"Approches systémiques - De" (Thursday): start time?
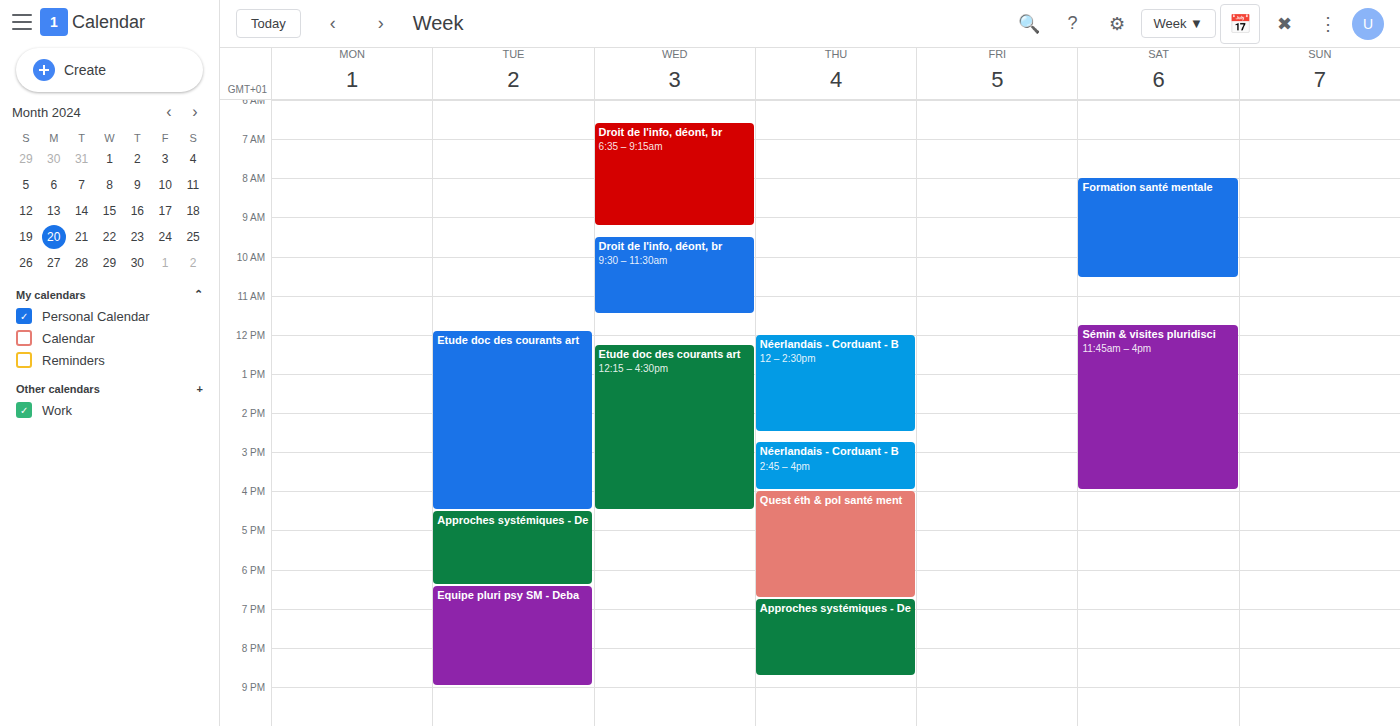
18:45